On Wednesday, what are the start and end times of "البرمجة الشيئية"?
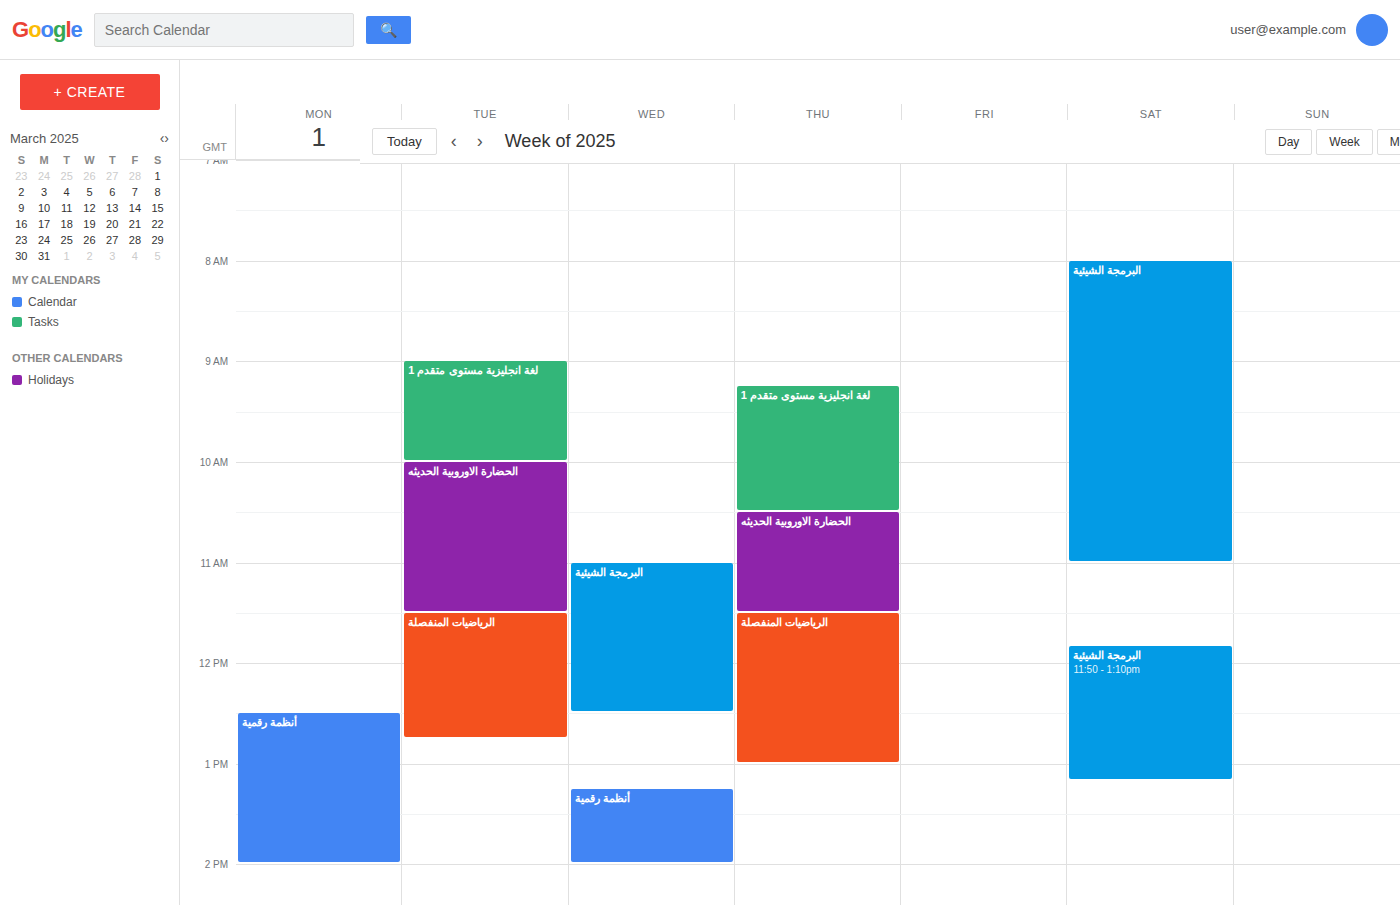
11:00 AM to 12:30 PM